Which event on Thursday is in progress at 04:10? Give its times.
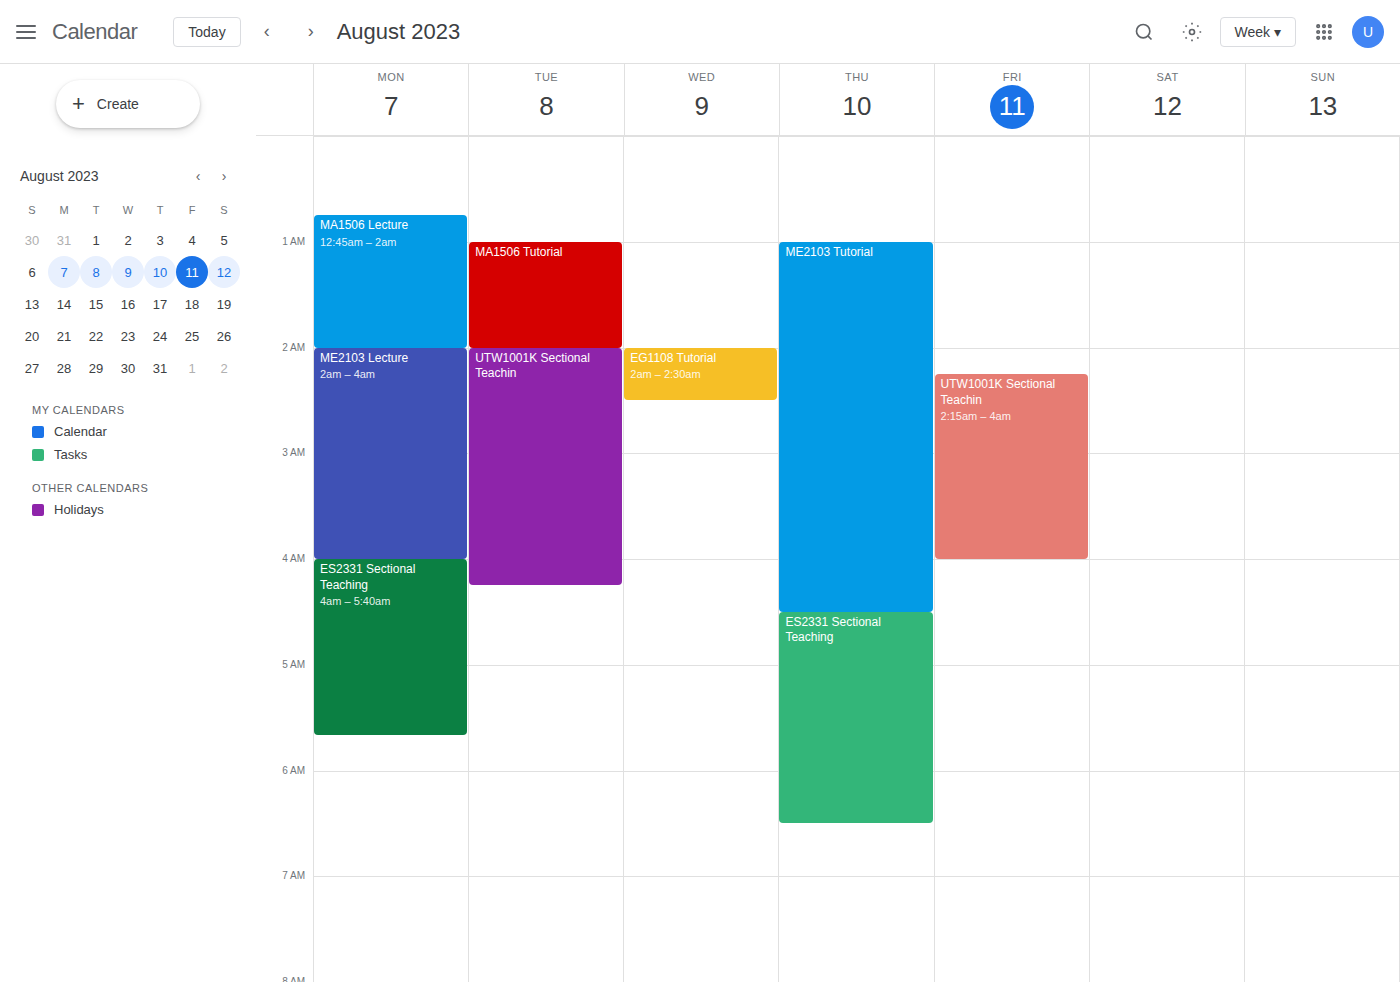
"ME2103 Tutorial", 01:00 to 04:30